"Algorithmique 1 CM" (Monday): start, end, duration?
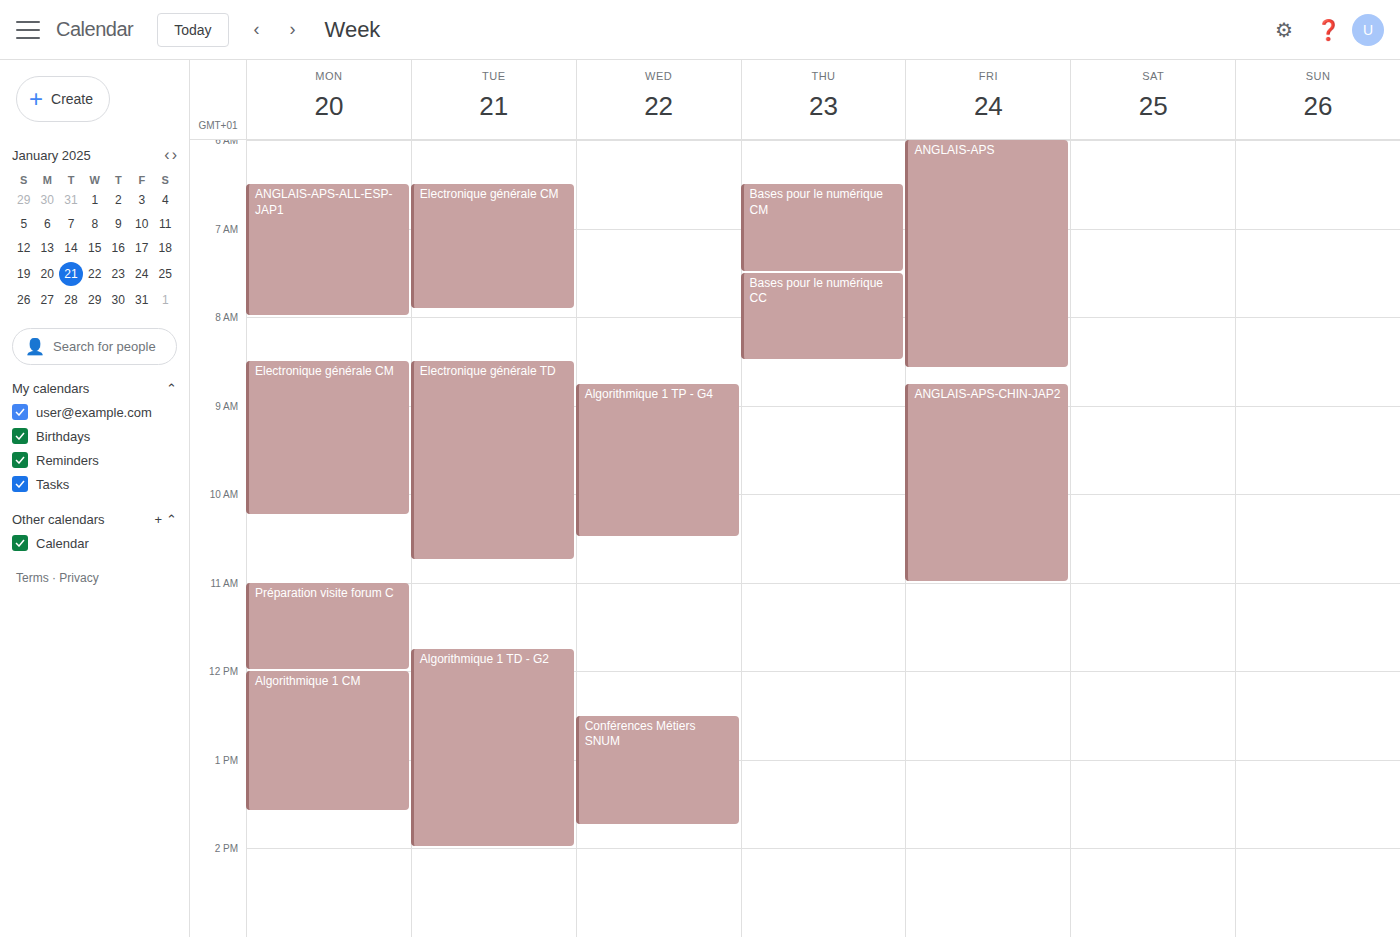
12:00 PM to 1:35 PM, 1 hour 35 minutes